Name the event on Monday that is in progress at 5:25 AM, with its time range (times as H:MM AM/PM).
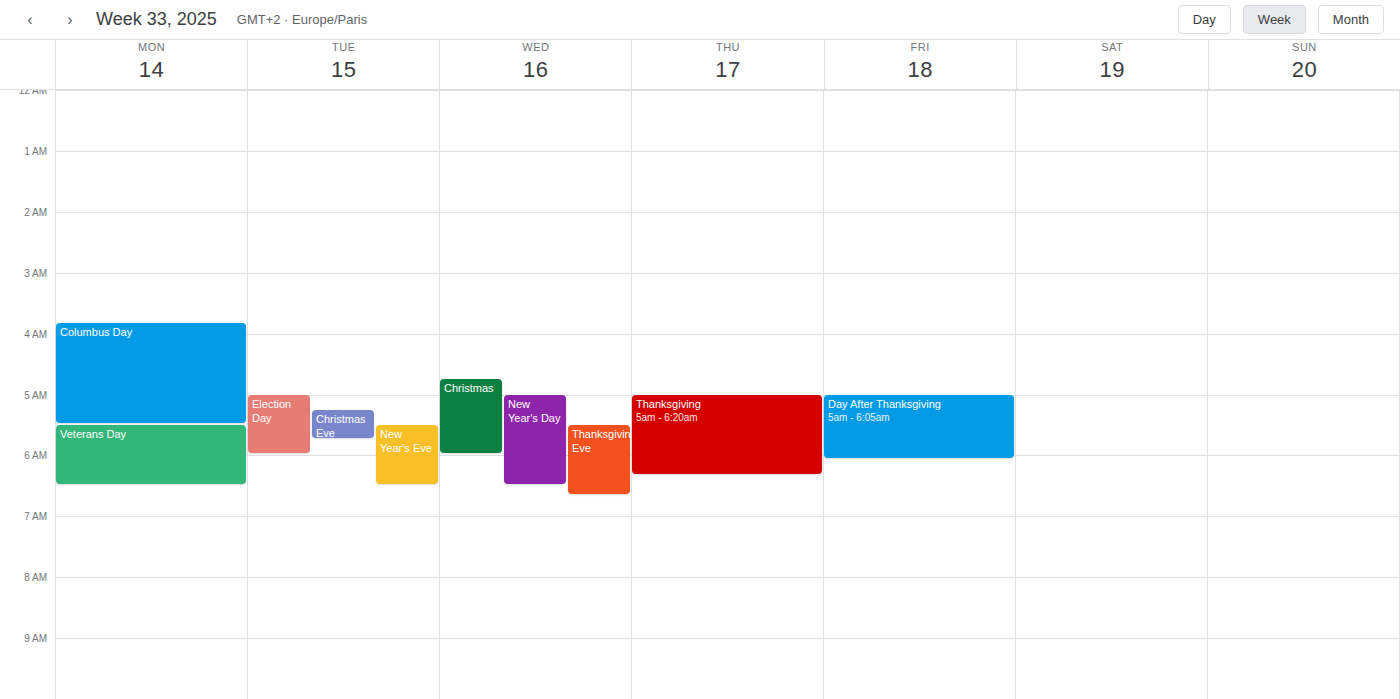
"Columbus Day", 3:50 AM to 5:30 AM